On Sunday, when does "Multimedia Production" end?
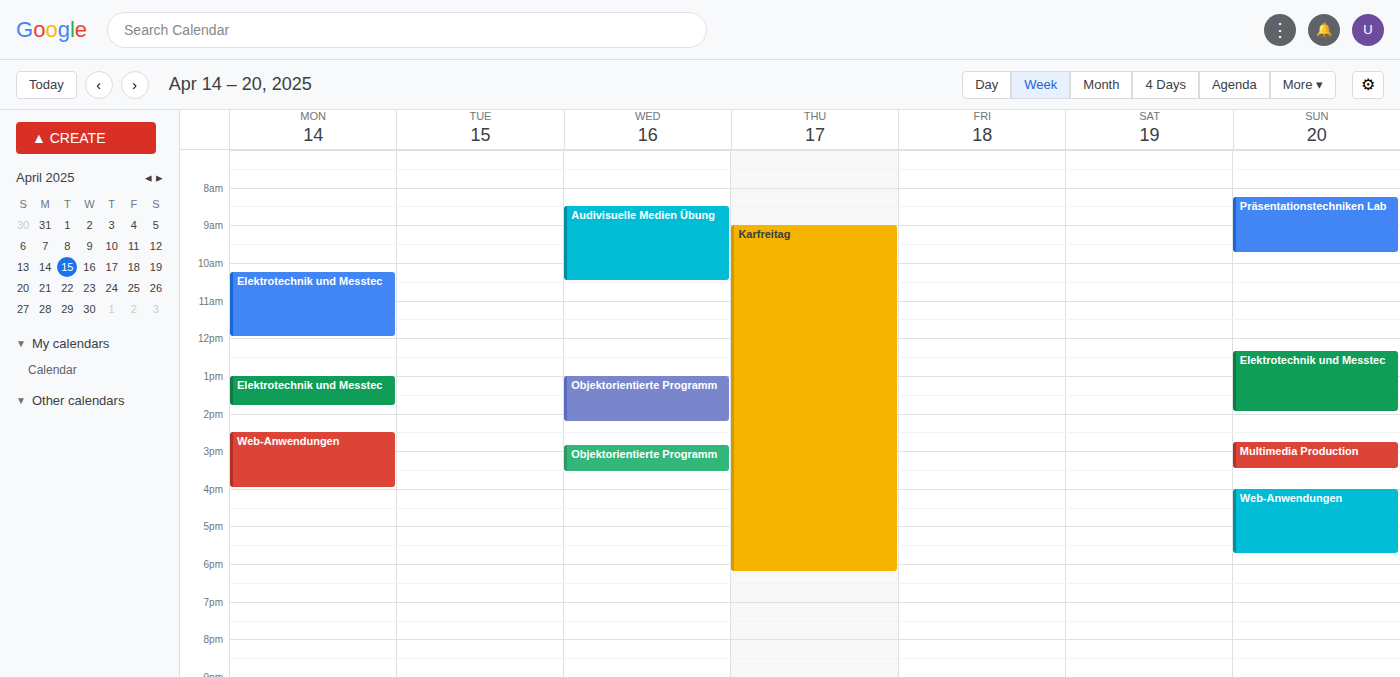
3:30 PM